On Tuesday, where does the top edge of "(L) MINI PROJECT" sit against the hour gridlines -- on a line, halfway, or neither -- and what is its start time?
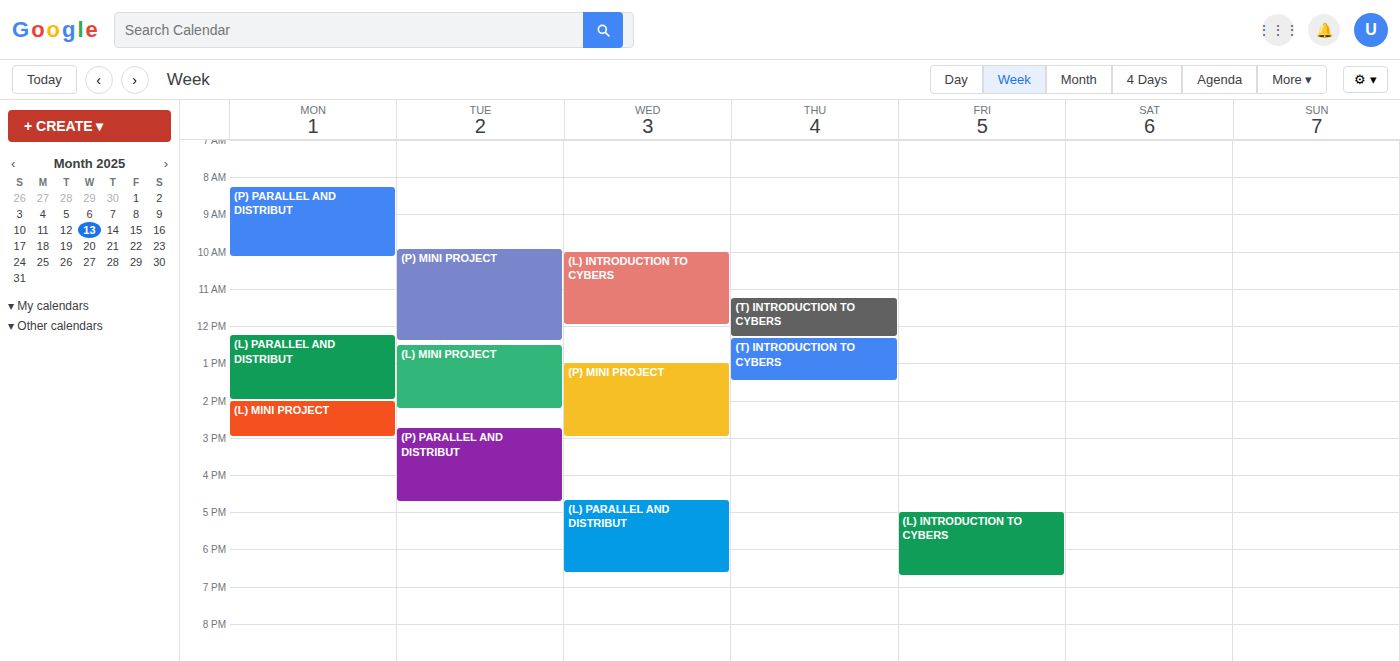
12:30 PM -- halfway between the 12 PM and 1 PM lines.